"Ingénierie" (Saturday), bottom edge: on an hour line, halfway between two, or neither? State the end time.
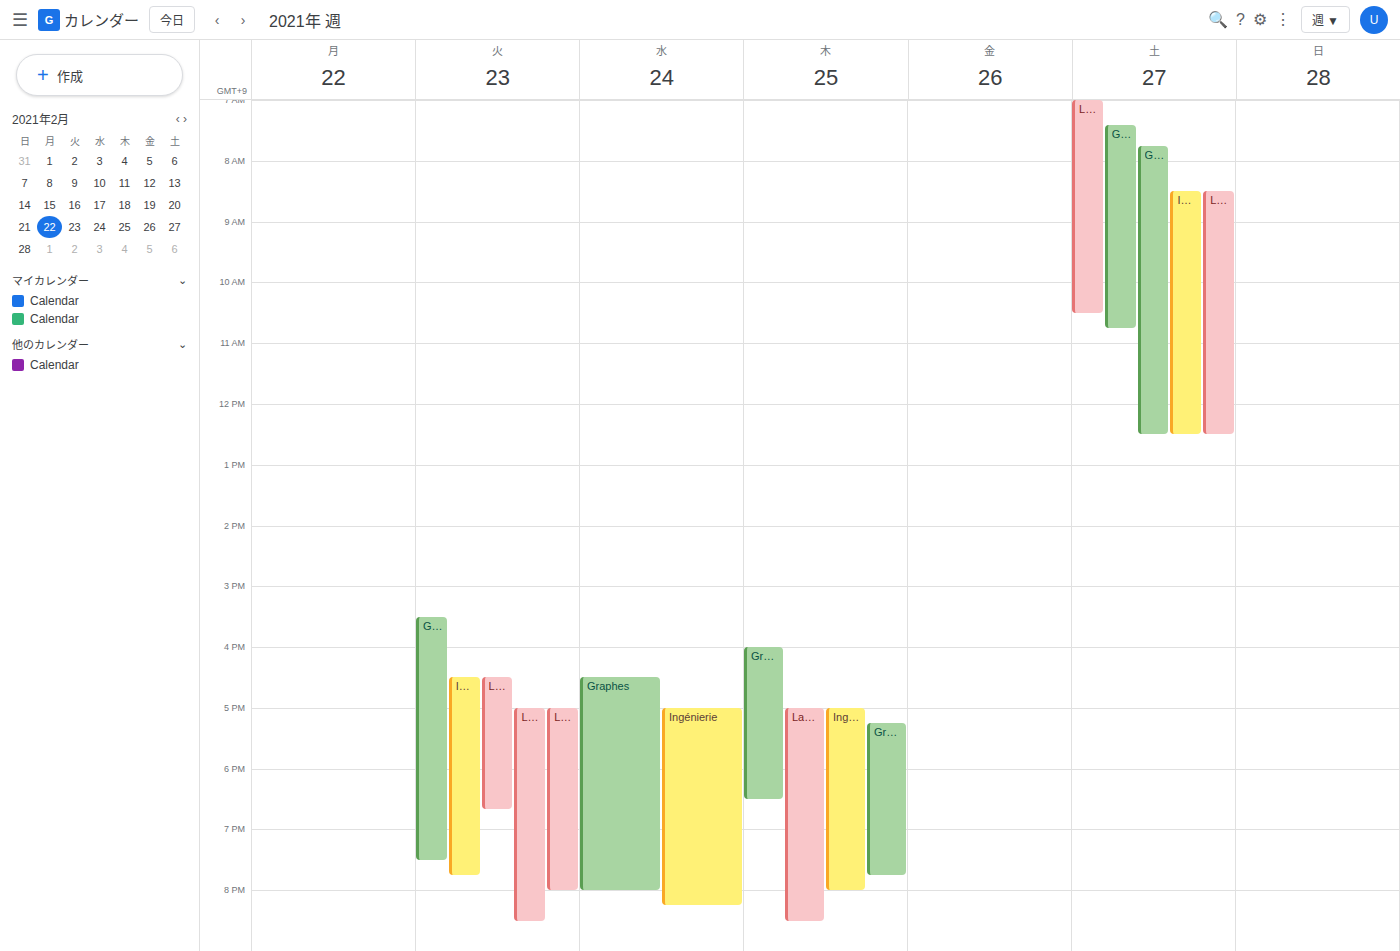
12:30 -- halfway between the 12:00 and 13:00 lines.